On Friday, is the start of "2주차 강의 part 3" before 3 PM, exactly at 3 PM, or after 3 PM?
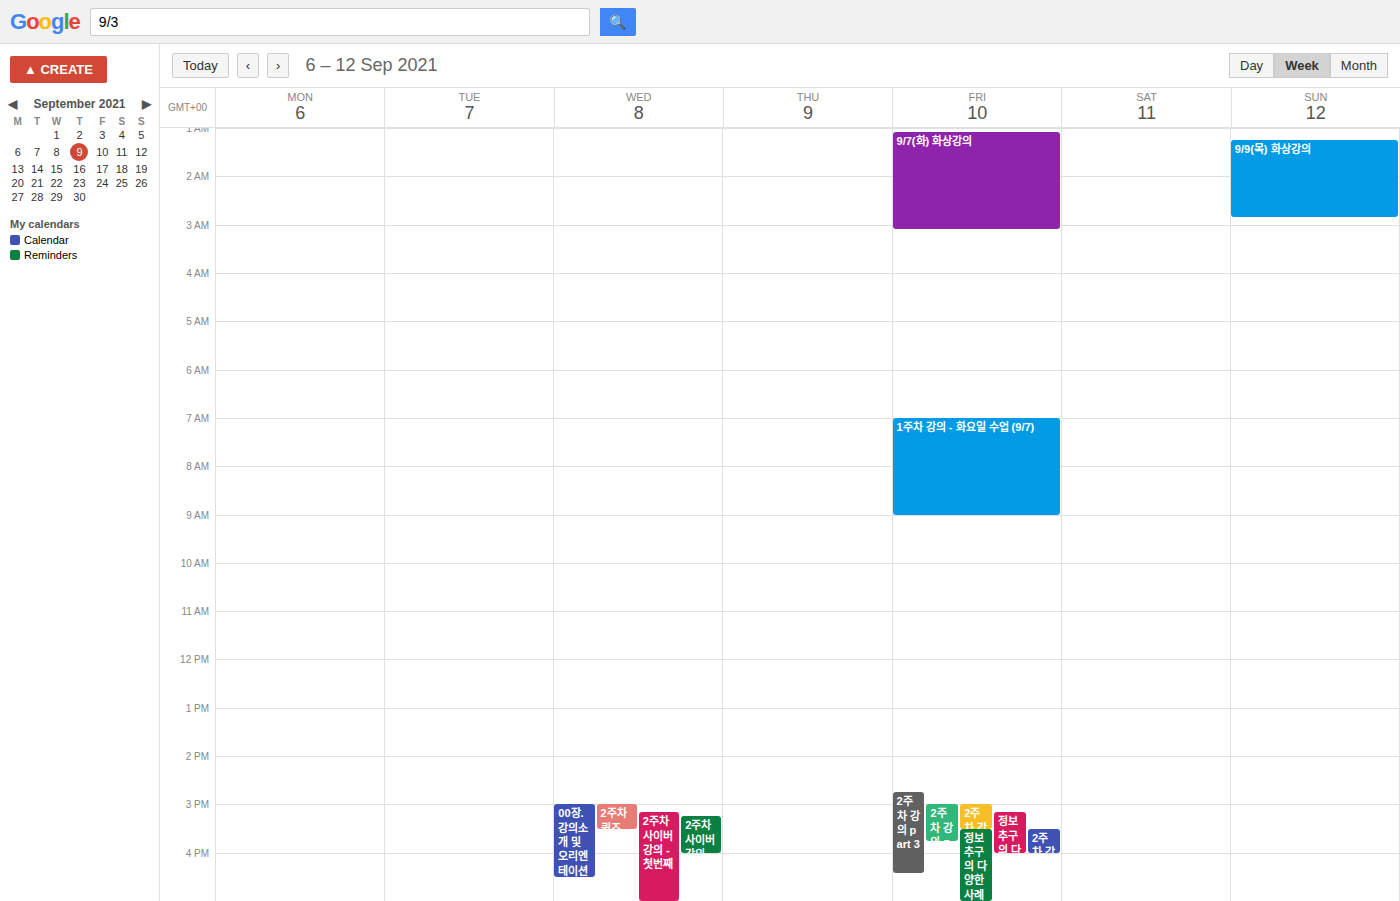
2:45 PM -- before 3 PM, 15 minutes above the 3 PM line.